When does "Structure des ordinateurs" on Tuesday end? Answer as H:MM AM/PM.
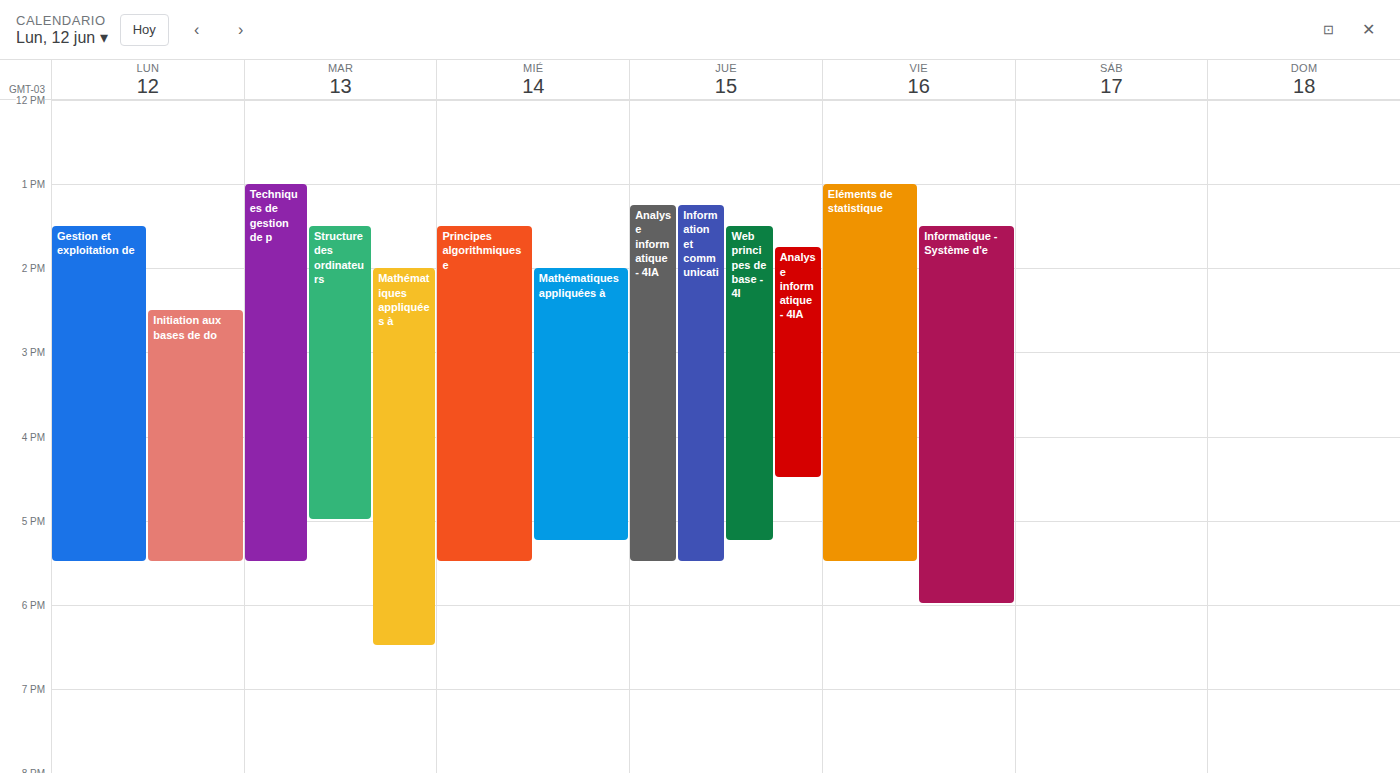
5:00 PM